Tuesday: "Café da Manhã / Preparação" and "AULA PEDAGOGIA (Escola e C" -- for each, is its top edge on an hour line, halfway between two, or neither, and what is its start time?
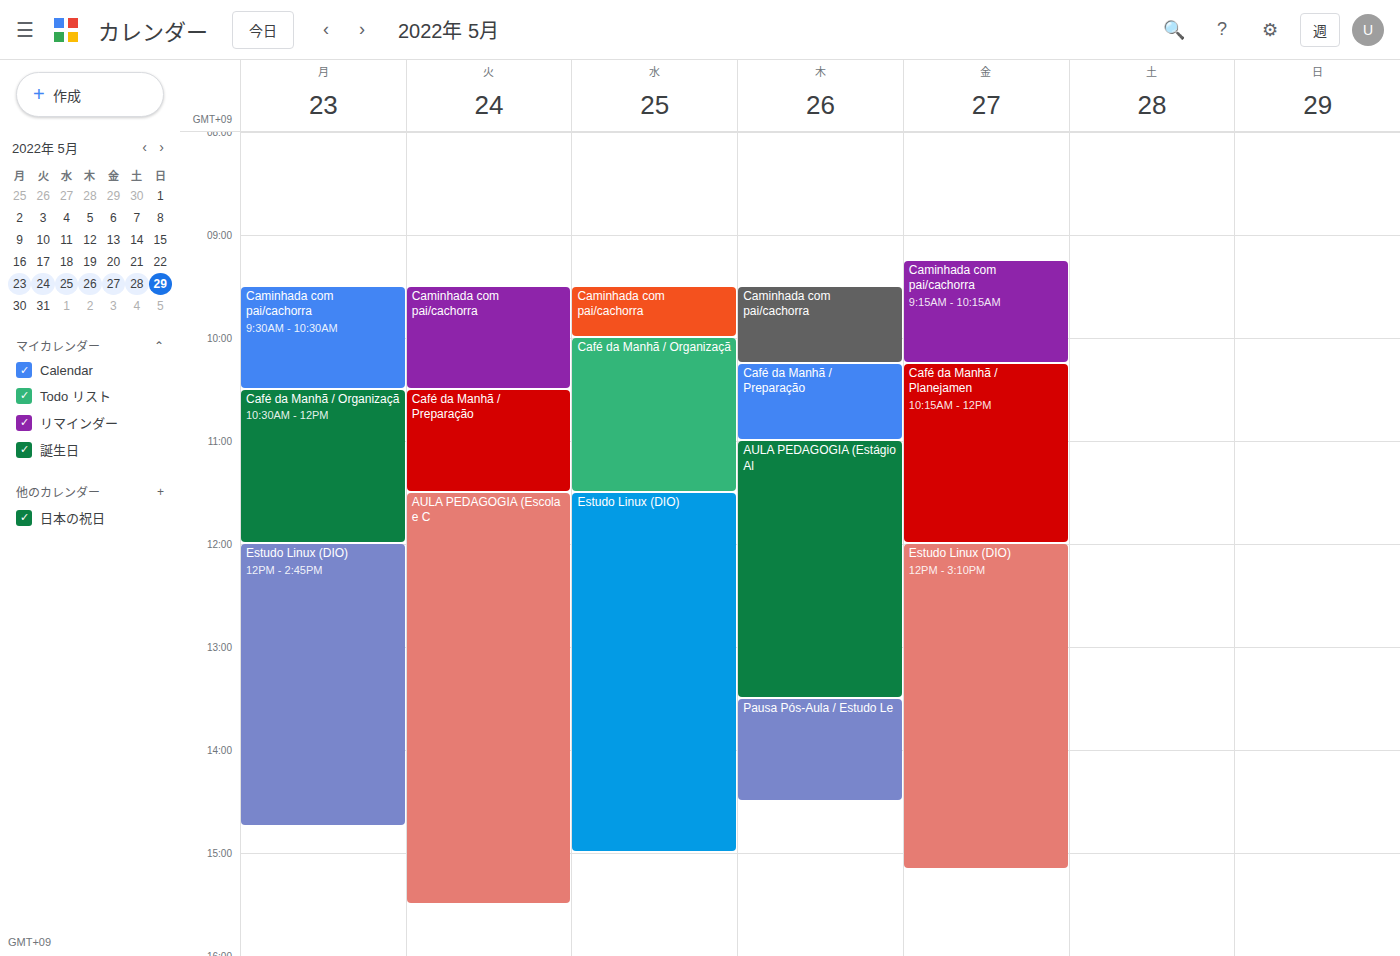
"Café da Manhã / Preparação": 10:30 AM, halfway between the 10 AM and 11 AM lines. "AULA PEDAGOGIA (Escola e C": 11:30 AM, halfway between the 11 AM and 12 PM lines.